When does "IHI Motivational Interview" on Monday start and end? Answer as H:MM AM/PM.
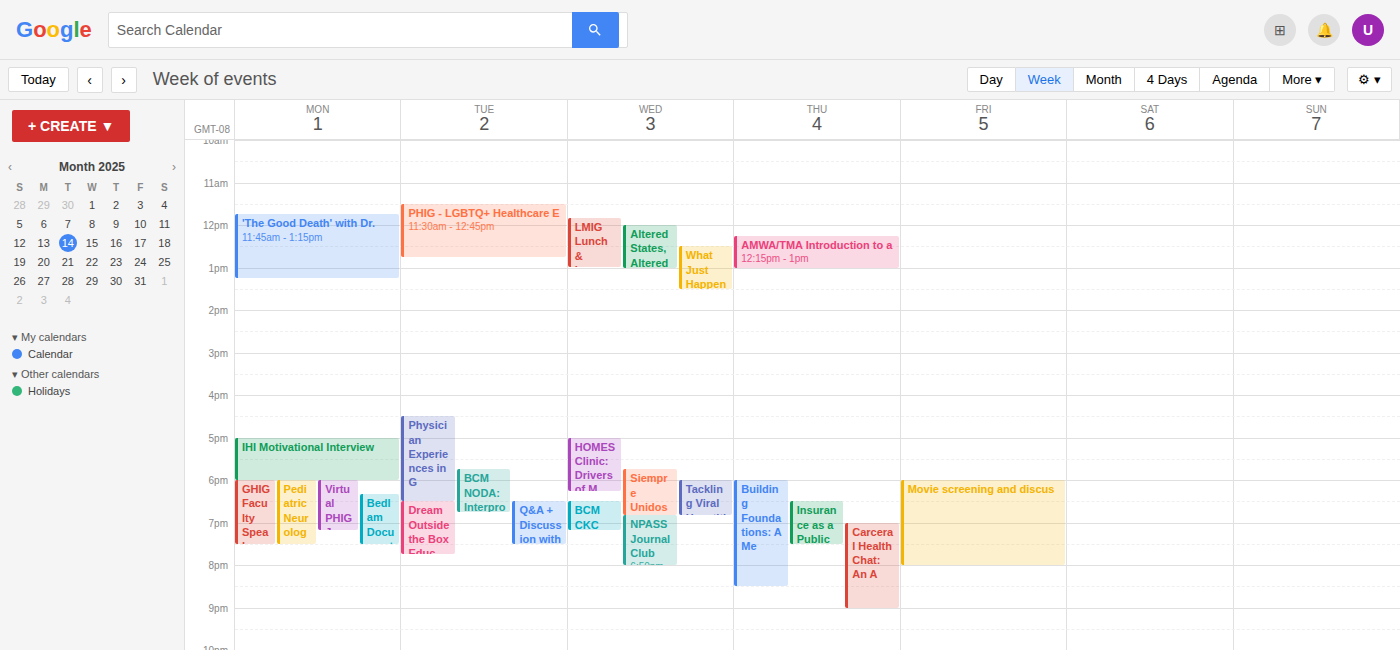
5:00 PM to 6:00 PM